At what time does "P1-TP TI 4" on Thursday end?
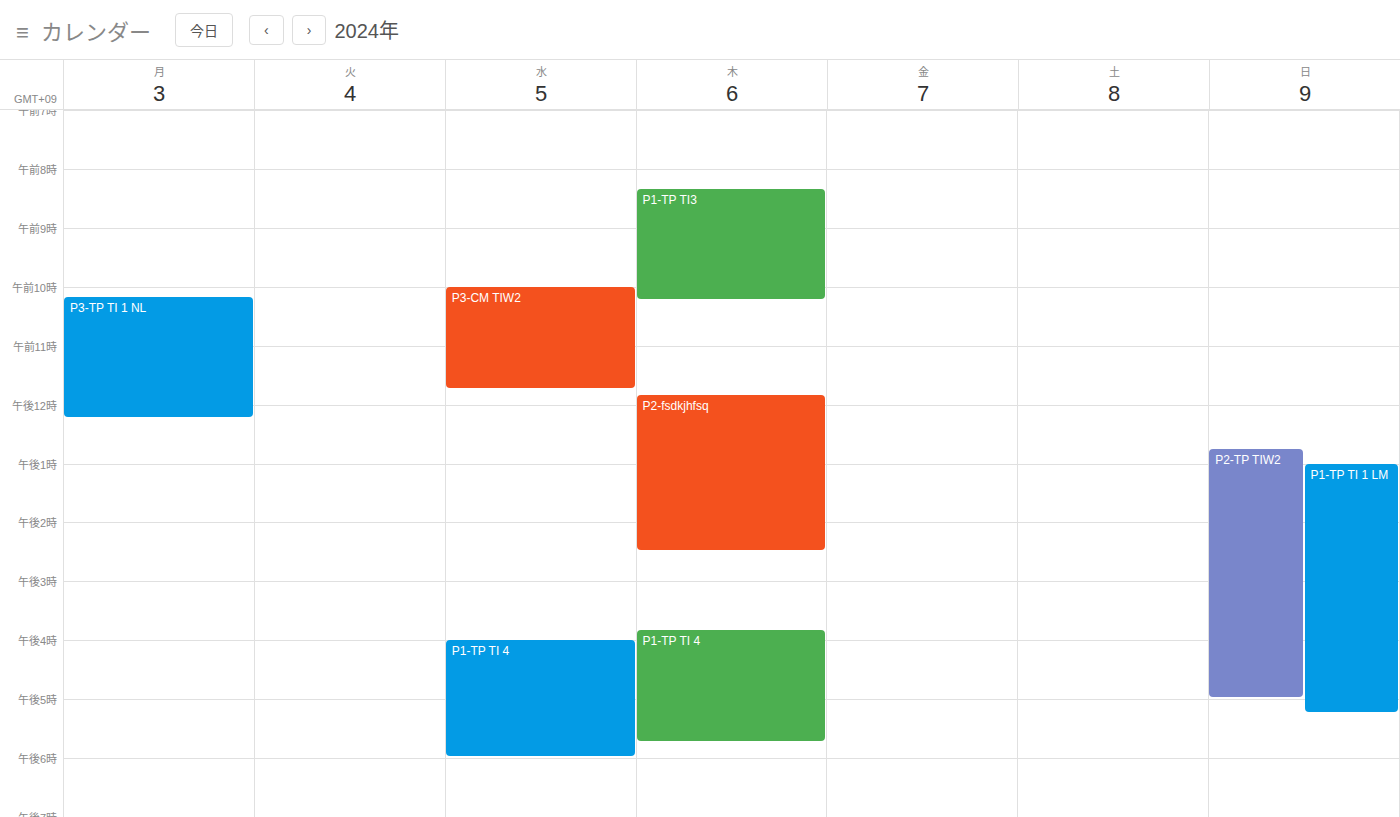
5:45 PM